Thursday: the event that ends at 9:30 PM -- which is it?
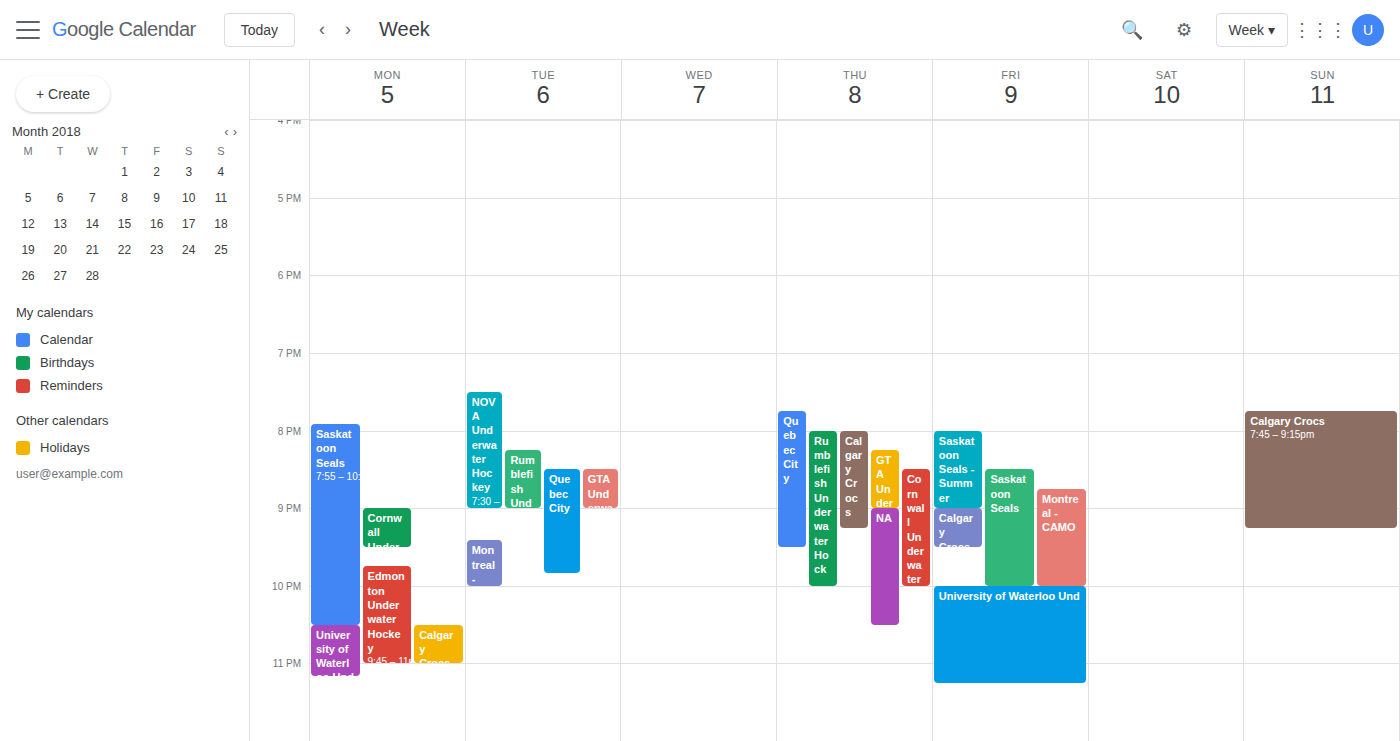
"Quebec City"